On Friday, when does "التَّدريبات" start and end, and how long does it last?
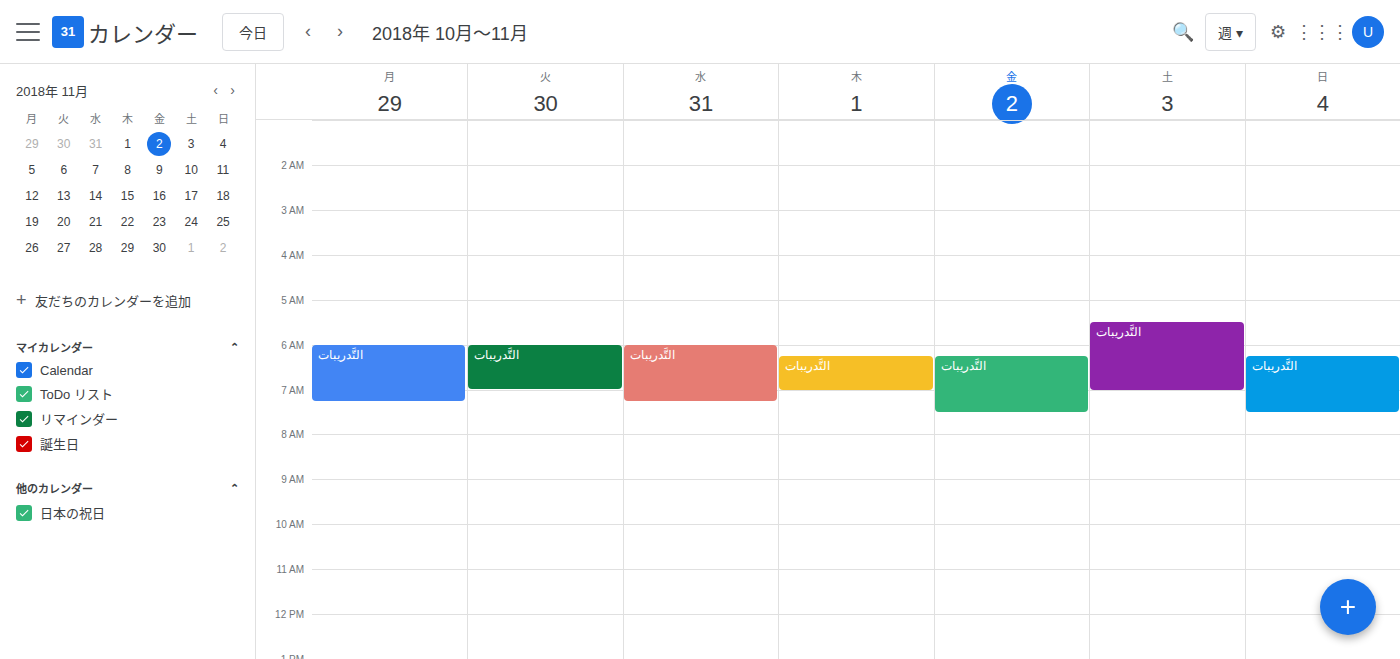
6:15 AM to 7:30 AM, 1 hour 15 minutes